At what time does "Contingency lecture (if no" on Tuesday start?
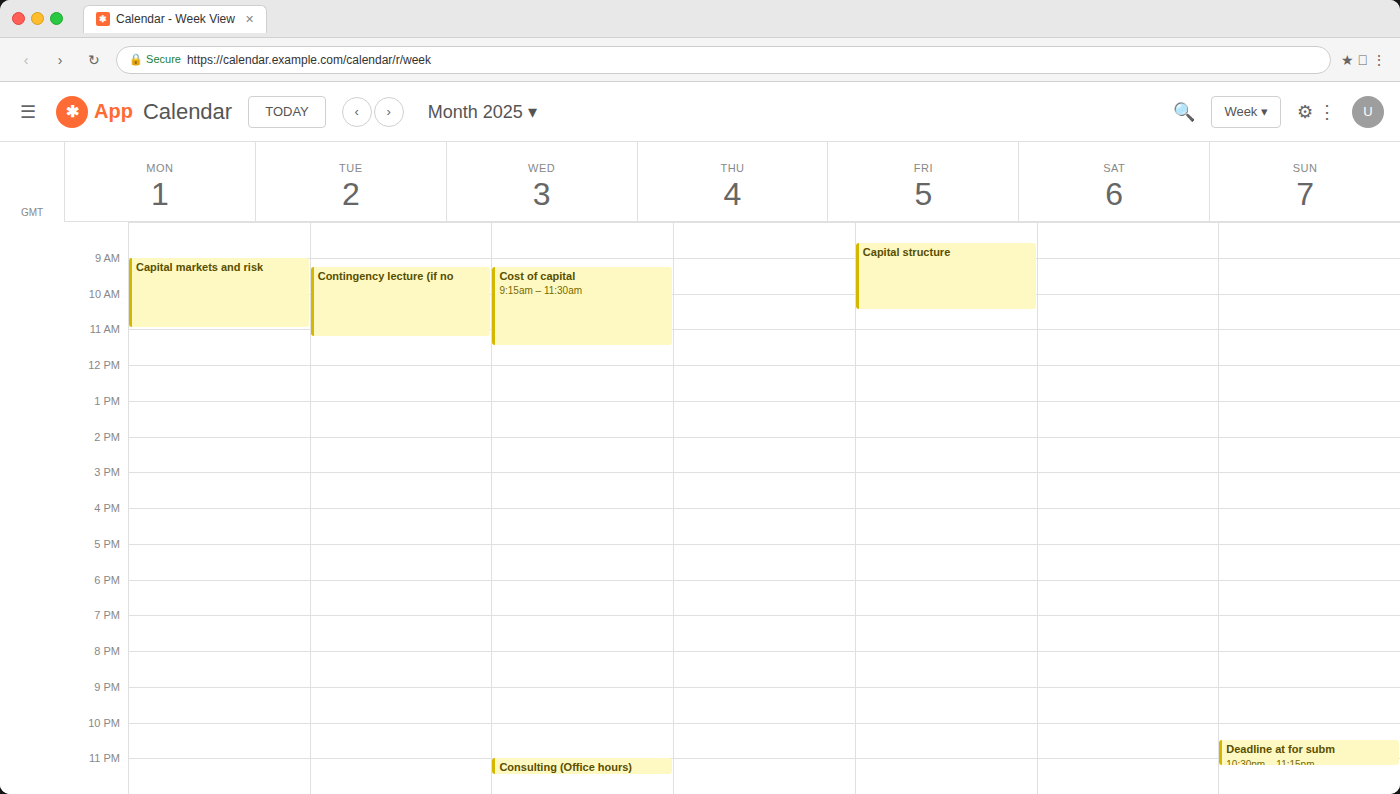
9:15 AM